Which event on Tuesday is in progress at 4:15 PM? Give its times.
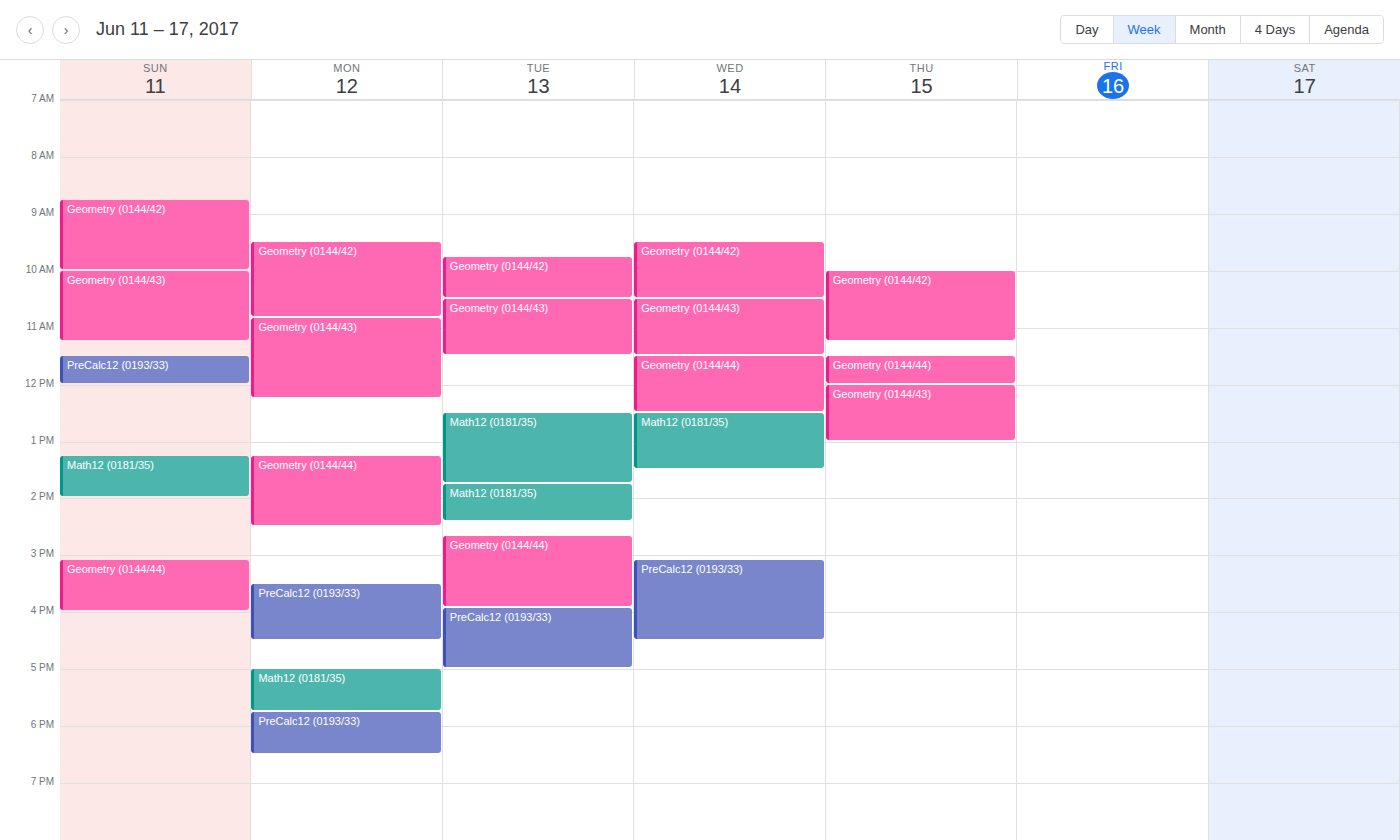
"PreCalc12 (0193/33)", 3:55 PM to 5:00 PM